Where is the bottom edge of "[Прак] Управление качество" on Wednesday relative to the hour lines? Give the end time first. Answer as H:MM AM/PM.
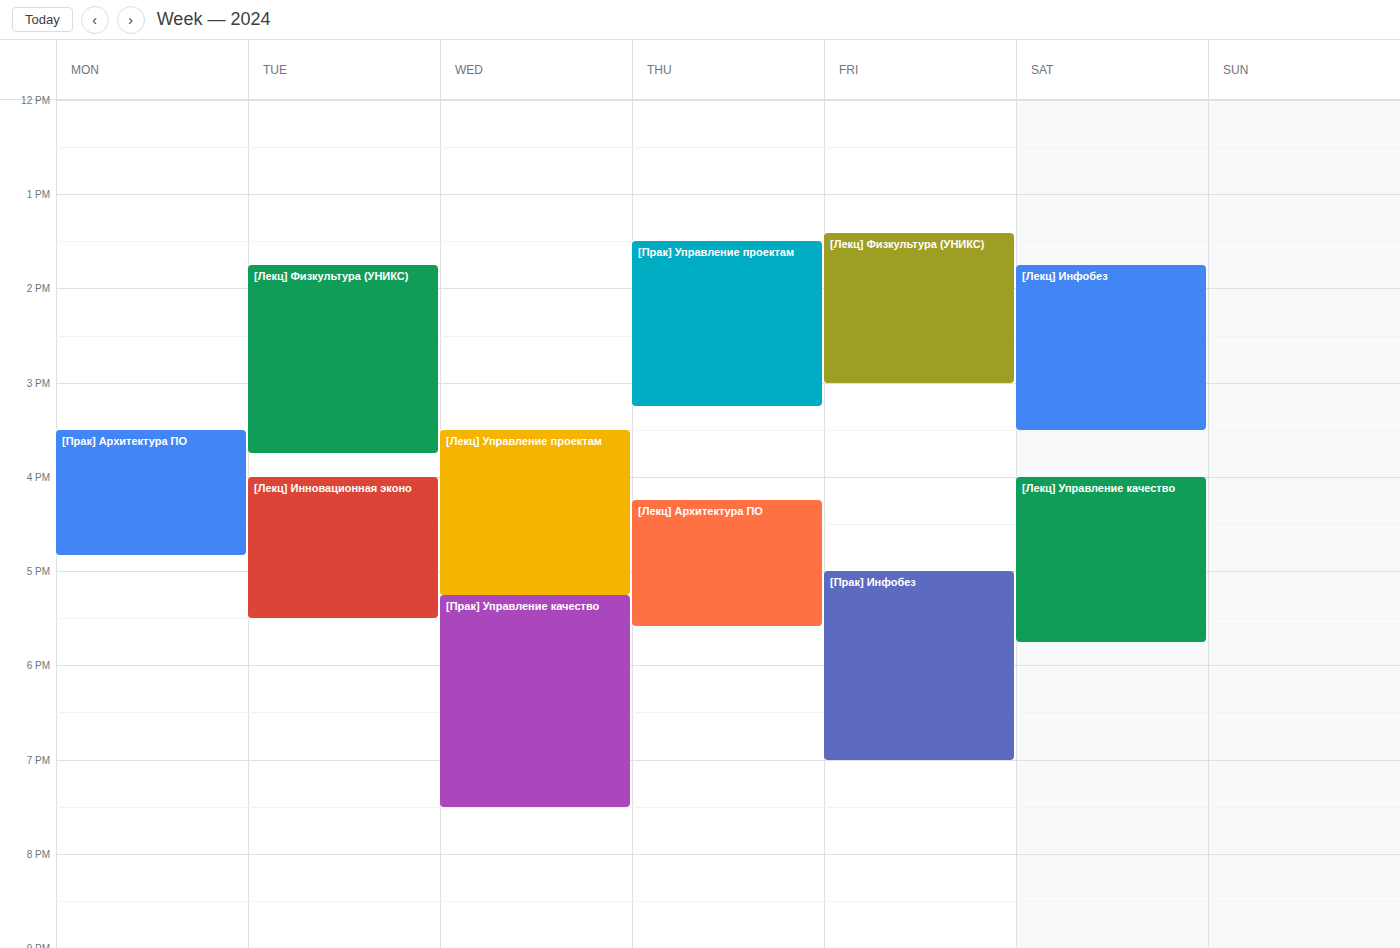
7:30 PM -- halfway between the 7 PM and 8 PM lines.